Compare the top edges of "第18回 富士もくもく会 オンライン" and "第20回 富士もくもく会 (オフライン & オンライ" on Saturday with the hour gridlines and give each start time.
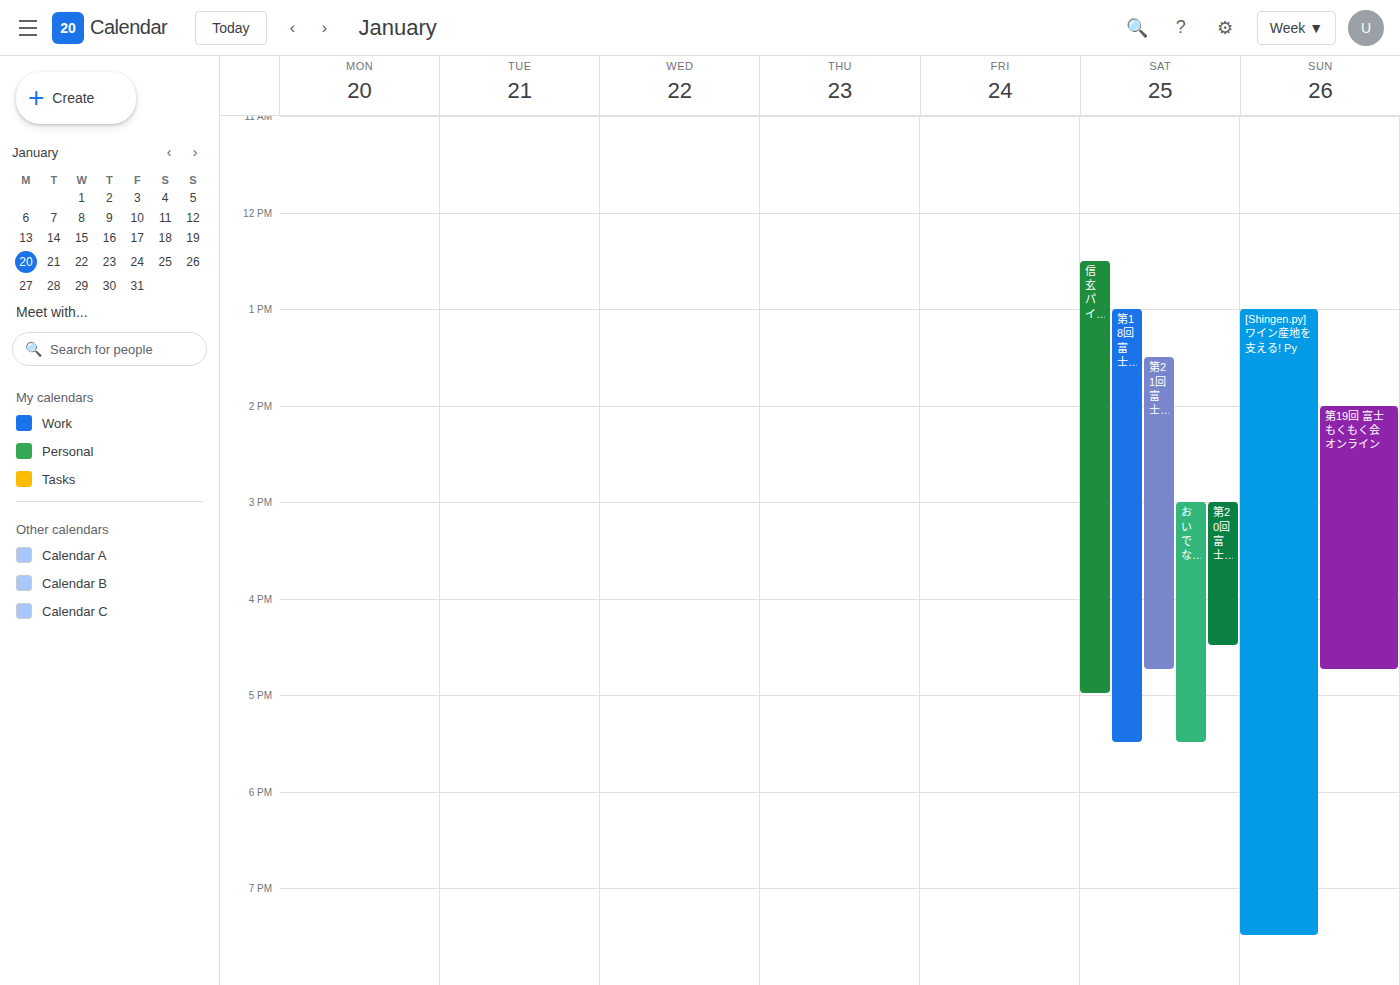
"第18回 富士もくもく会 オンライン": 1:00 PM, exactly on the 1 PM line. "第20回 富士もくもく会 (オフライン & オンライ": 3:00 PM, exactly on the 3 PM line.